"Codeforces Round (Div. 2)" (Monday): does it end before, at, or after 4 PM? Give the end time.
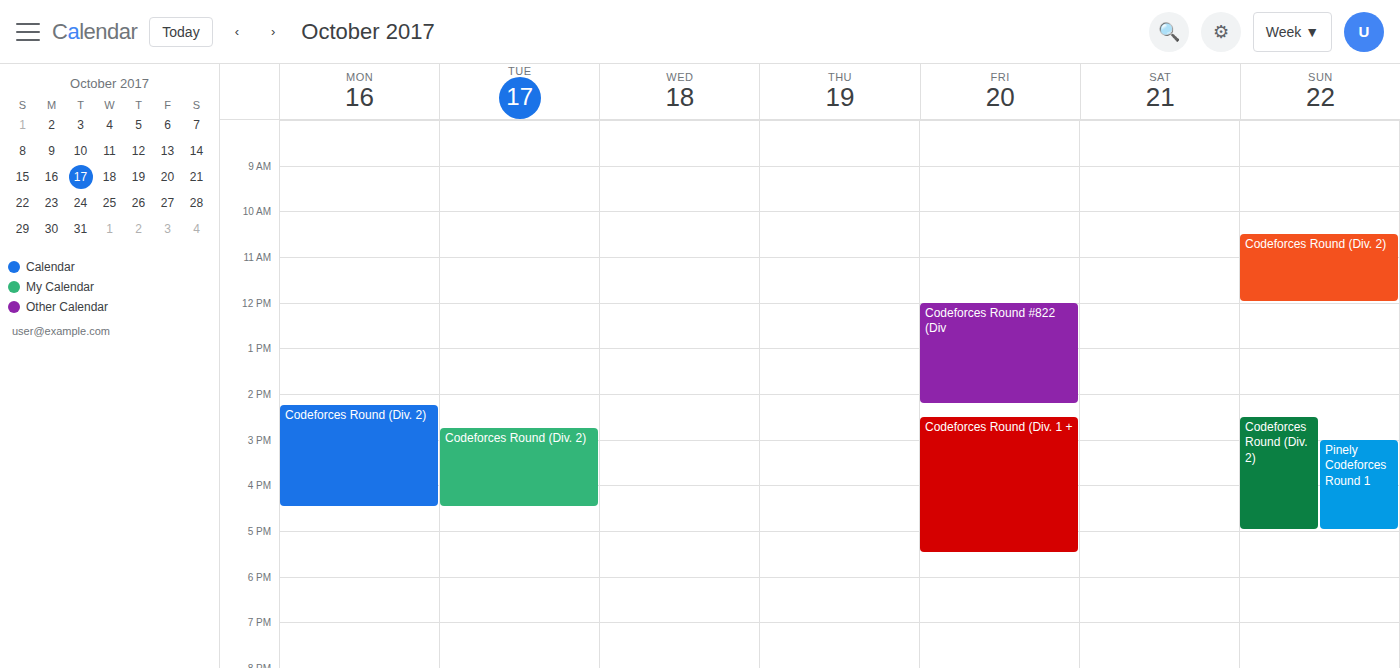
4:30 PM -- after 4 PM, 30 minutes below the 4 PM line.